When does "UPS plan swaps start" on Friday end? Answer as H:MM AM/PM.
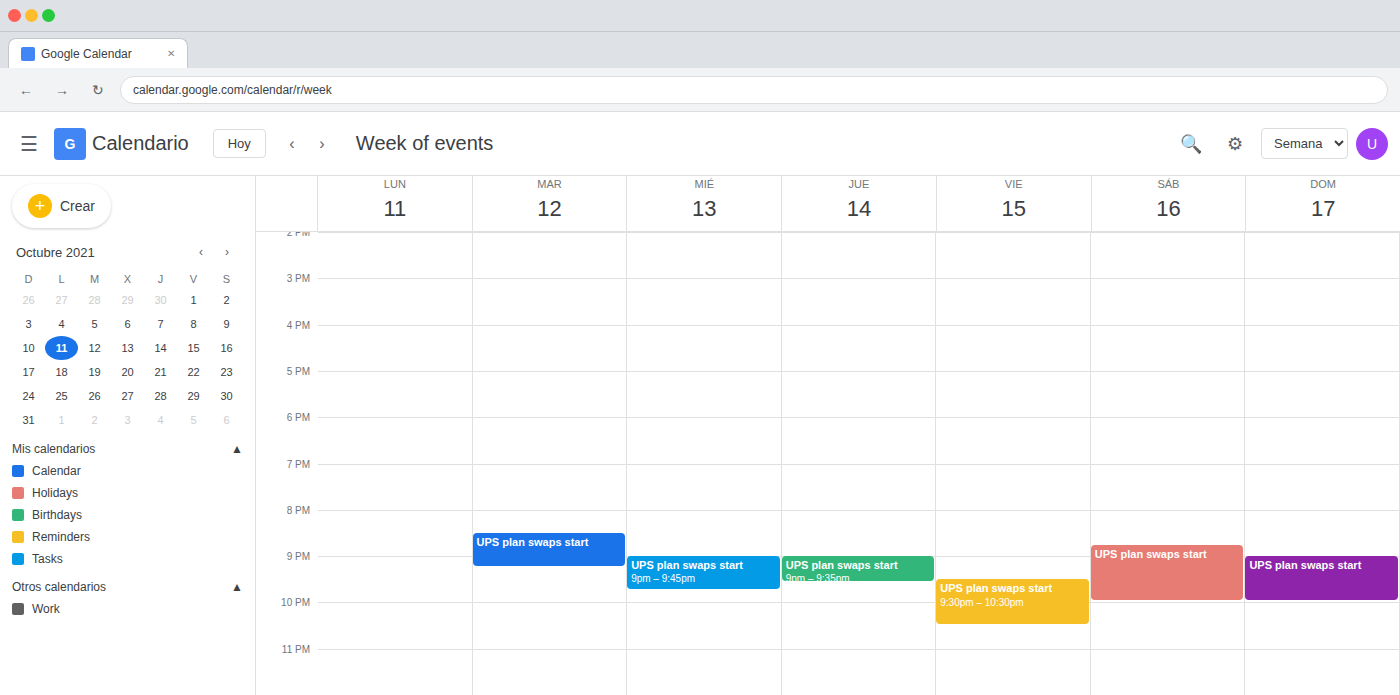
10:30 PM